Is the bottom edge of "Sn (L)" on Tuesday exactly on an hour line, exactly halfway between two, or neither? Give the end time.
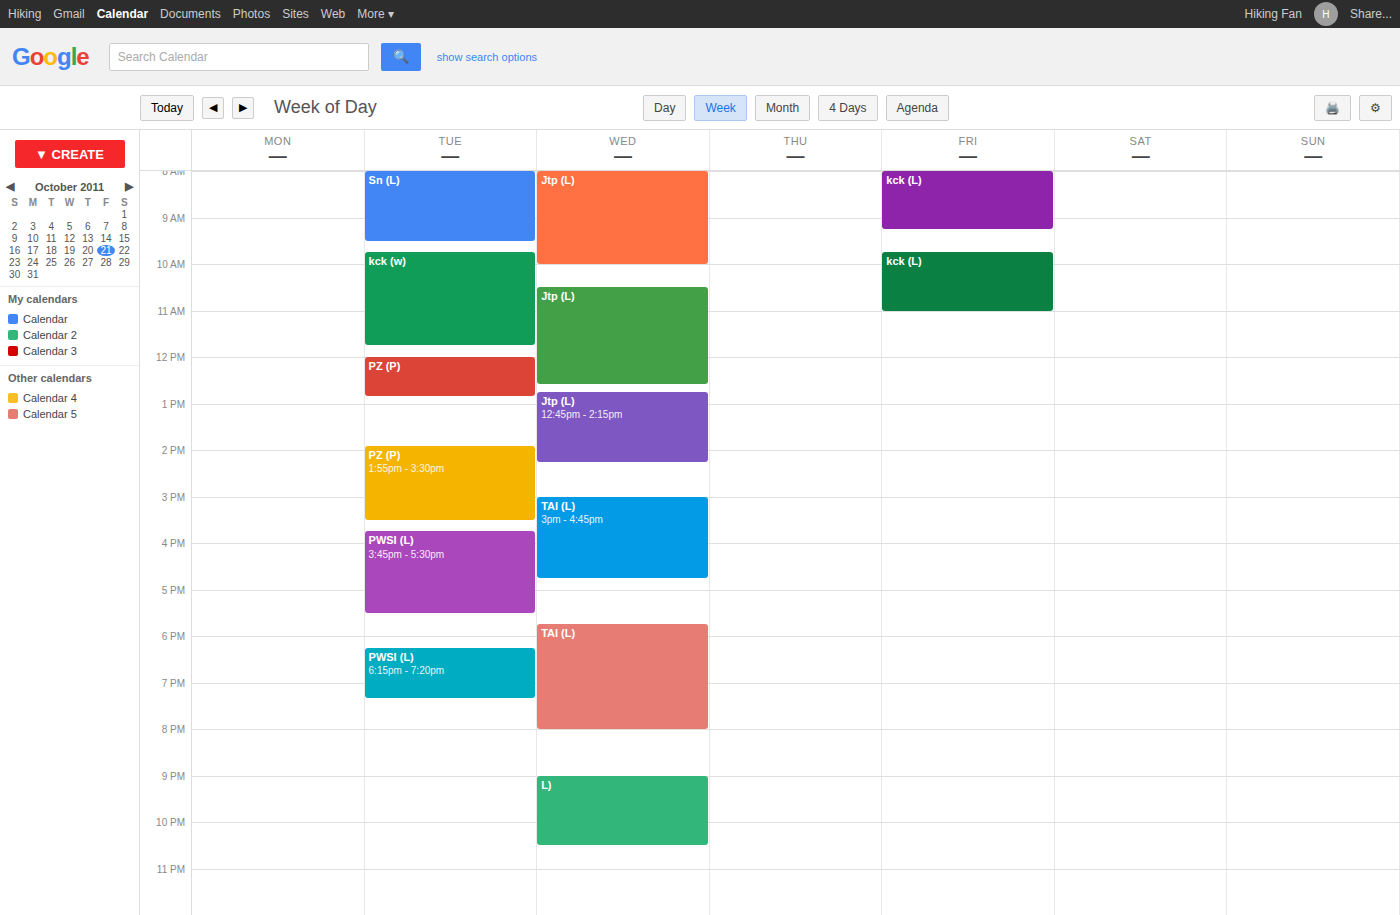
9:30 AM -- halfway between the 9 AM and 10 AM lines.